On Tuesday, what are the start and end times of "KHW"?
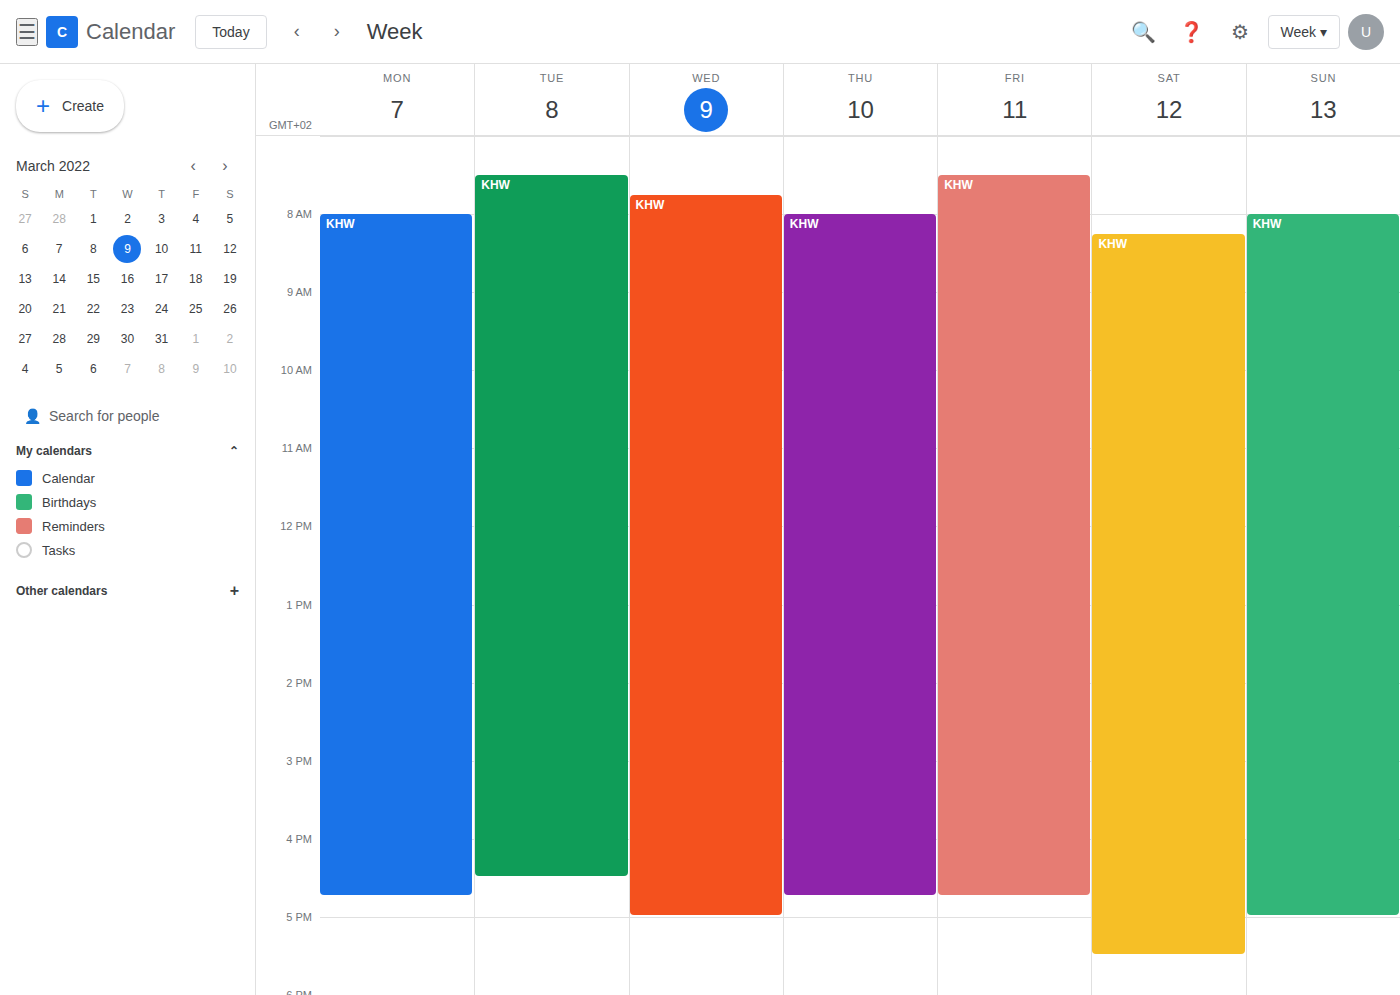
7:30 AM to 4:30 PM